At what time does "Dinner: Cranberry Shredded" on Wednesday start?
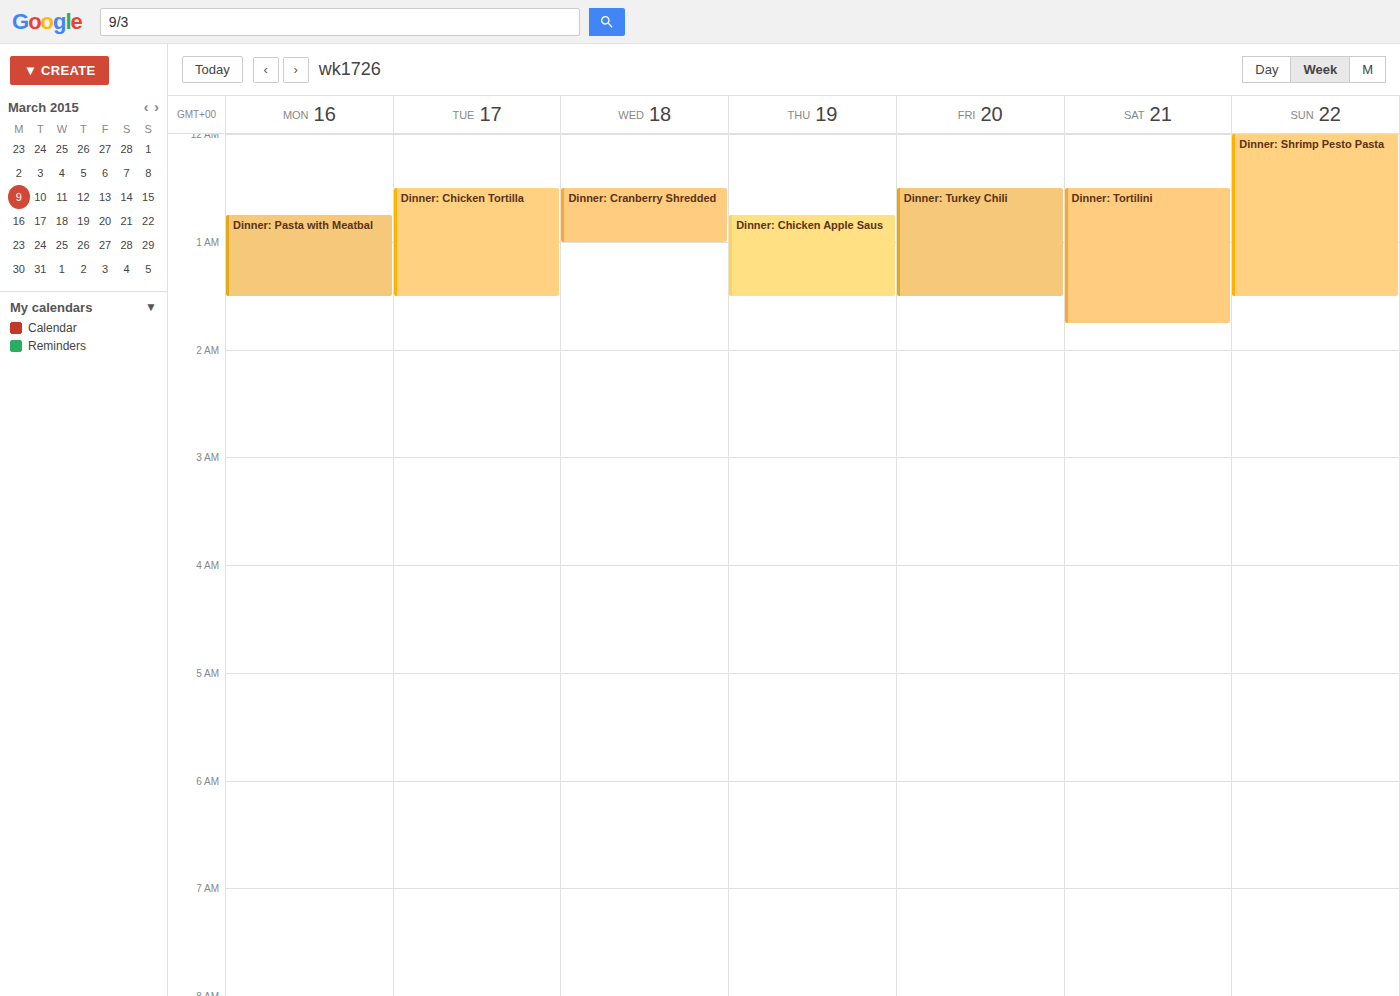
12:30 AM